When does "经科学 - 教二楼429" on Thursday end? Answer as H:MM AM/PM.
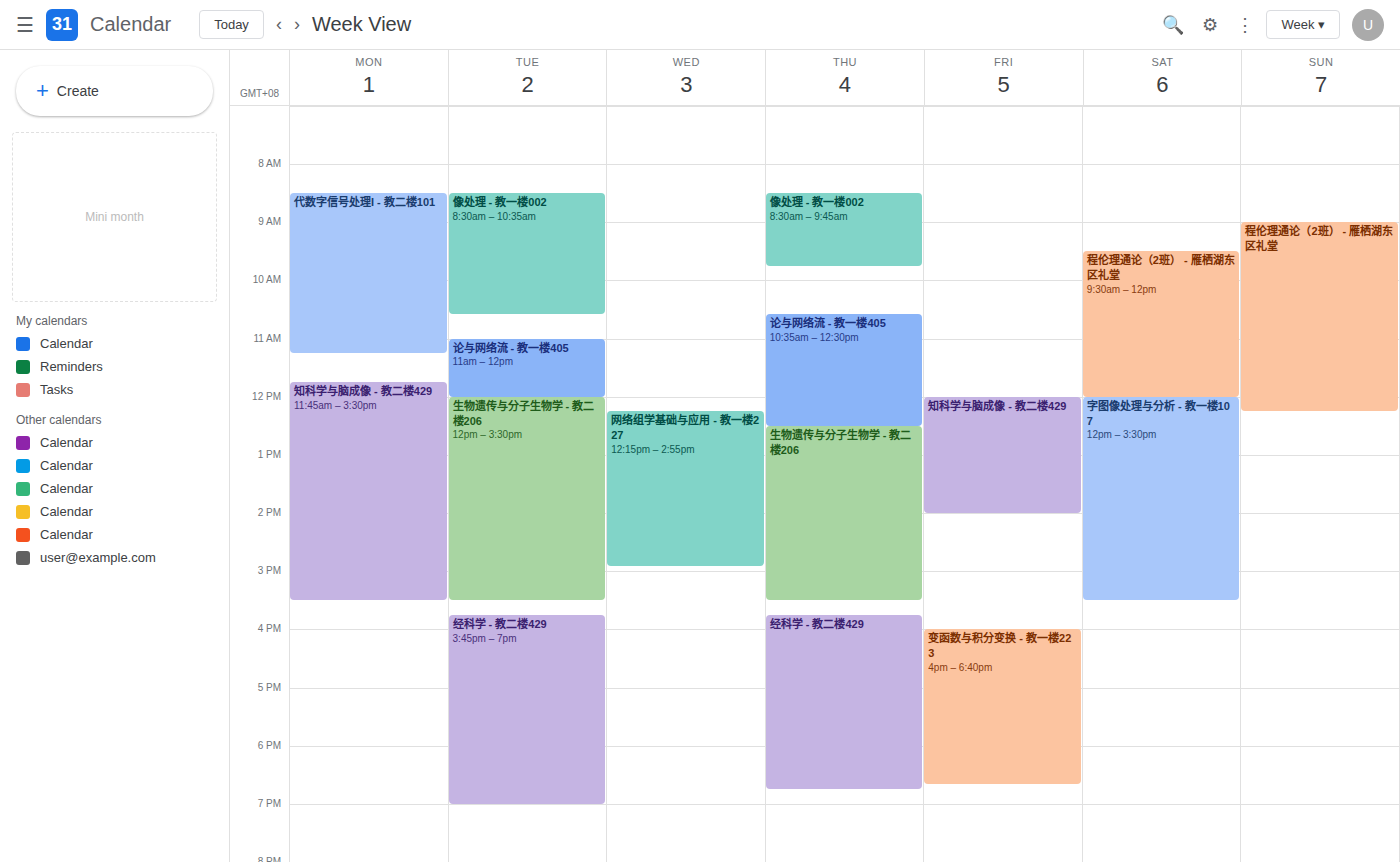
6:45 PM